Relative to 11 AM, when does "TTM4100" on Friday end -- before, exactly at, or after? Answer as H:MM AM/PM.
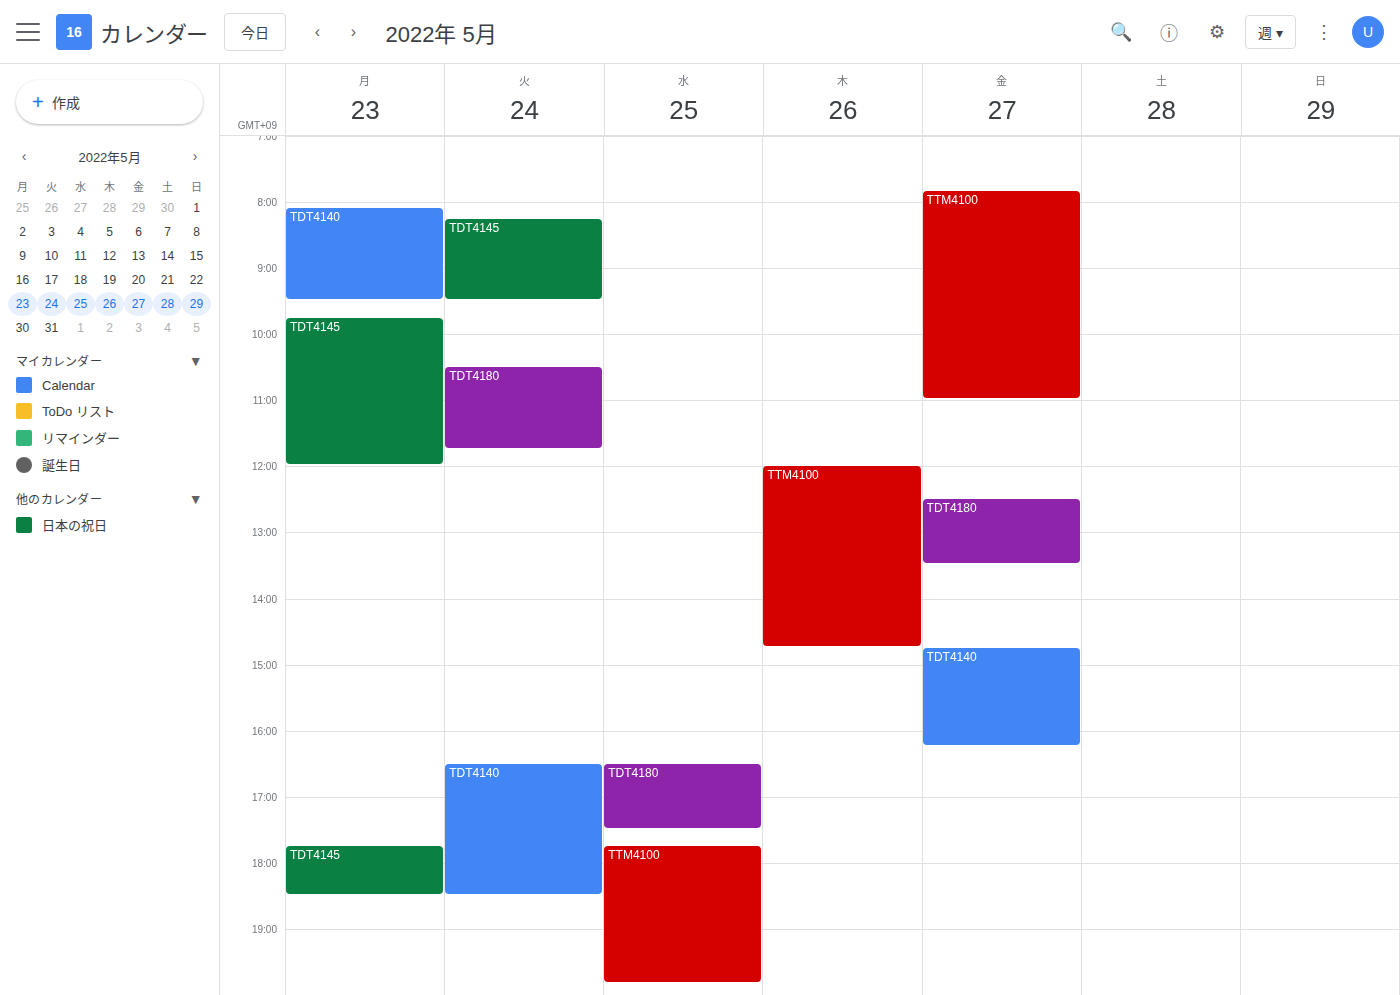
11:00 AM -- exactly at 11 AM, on the 11 AM line.